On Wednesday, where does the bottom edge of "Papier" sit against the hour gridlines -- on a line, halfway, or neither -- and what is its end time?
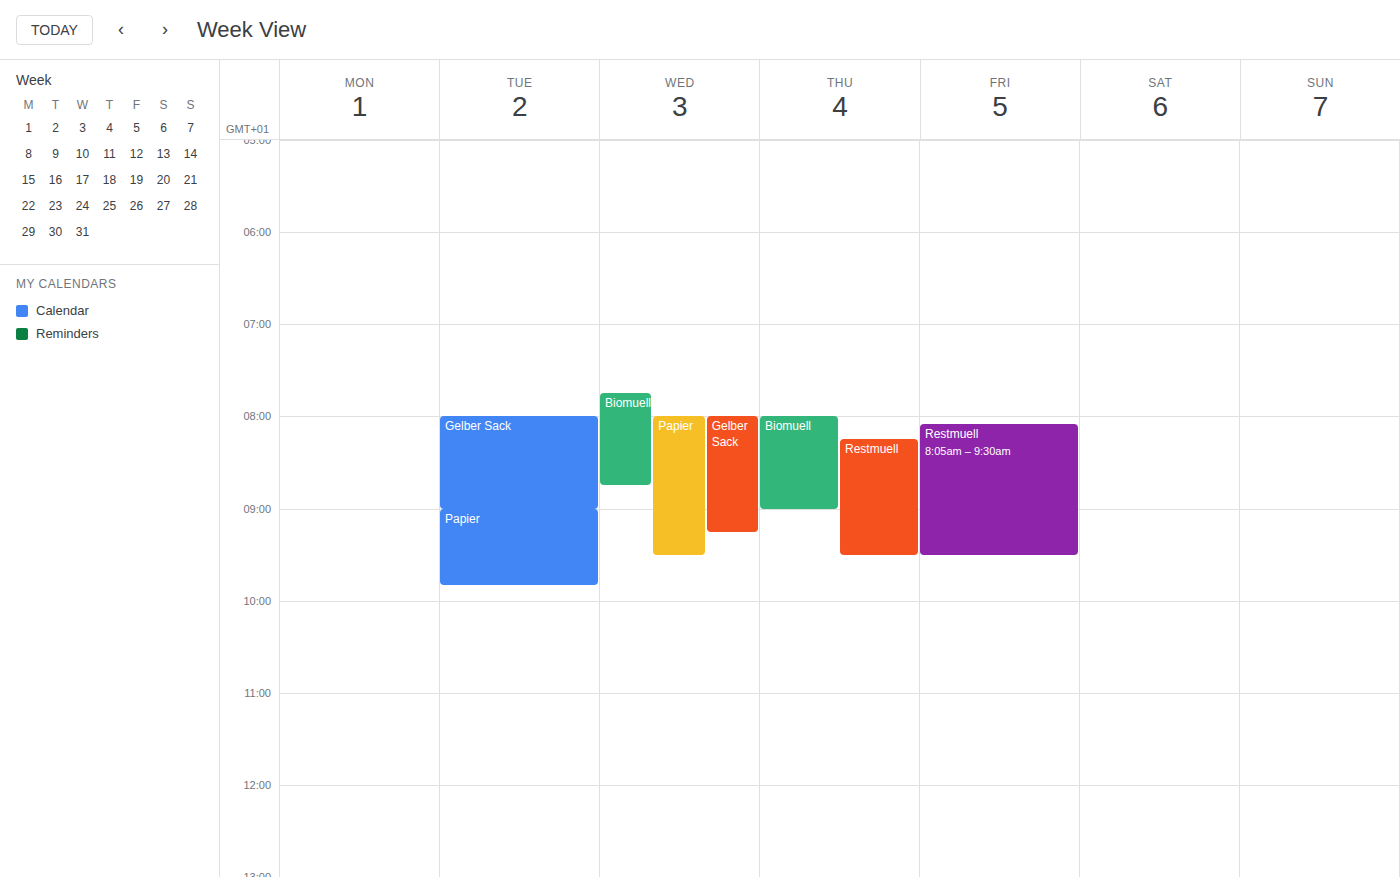
9:30 AM -- halfway between the 9 AM and 10 AM lines.